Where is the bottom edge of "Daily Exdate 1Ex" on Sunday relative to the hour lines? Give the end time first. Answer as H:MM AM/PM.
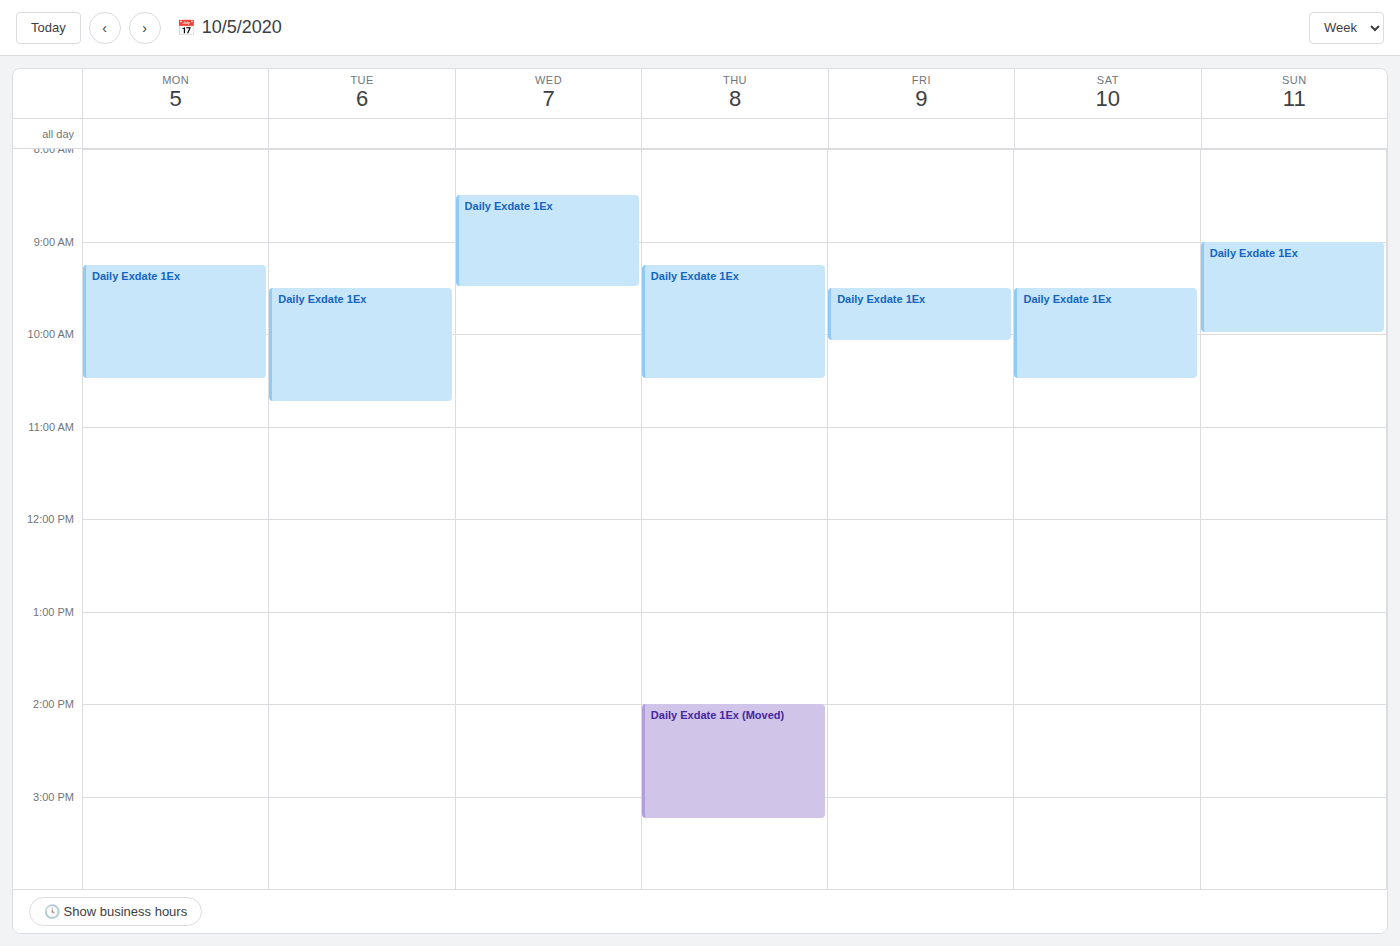
10:00 AM -- exactly on the 10 AM line.